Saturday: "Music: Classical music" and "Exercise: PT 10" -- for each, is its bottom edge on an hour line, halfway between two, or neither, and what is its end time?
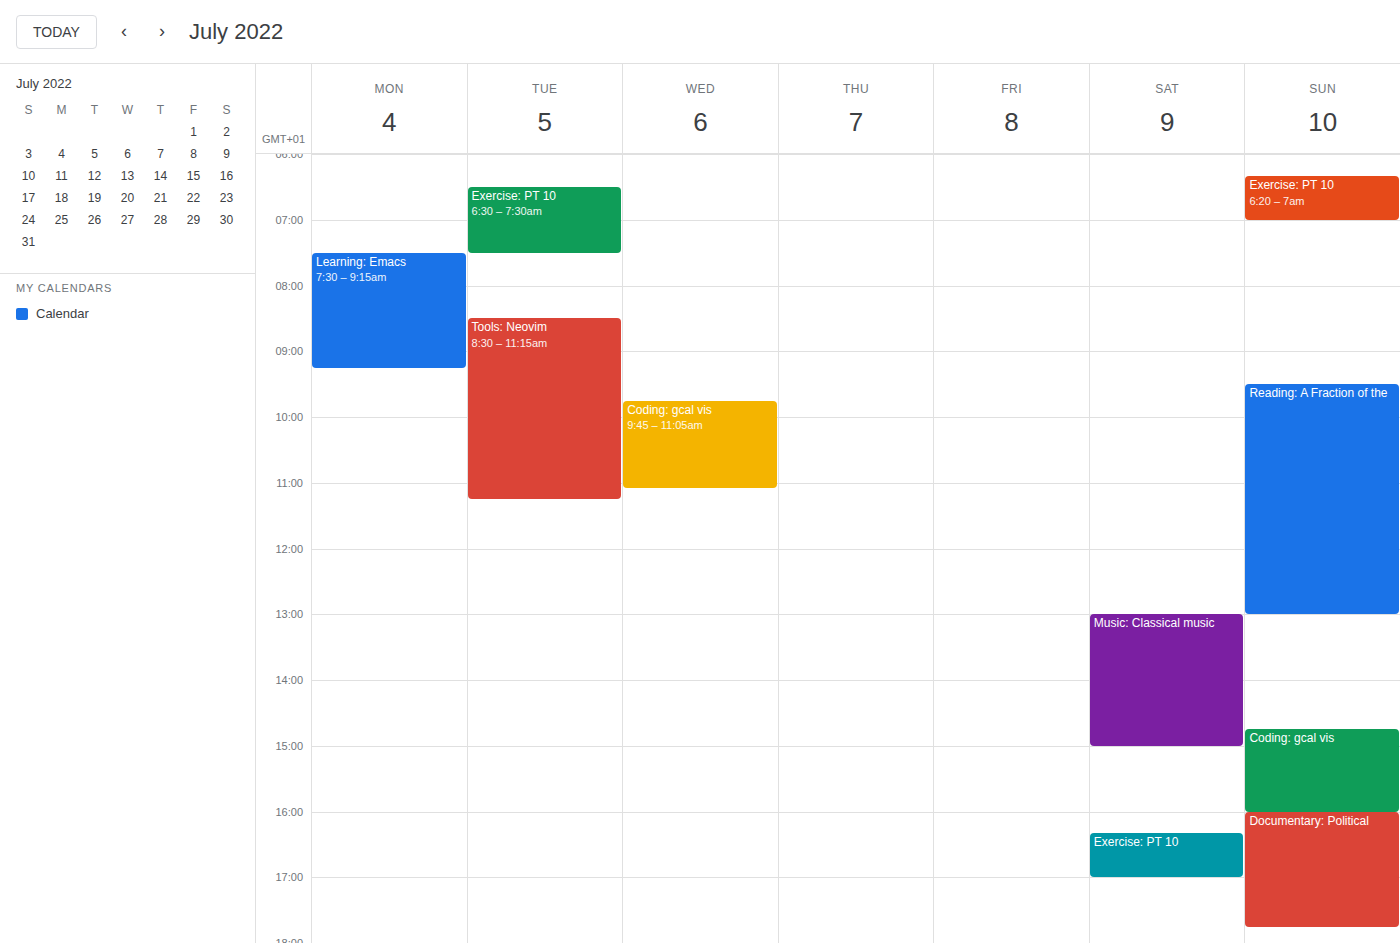
"Music: Classical music": 3:00 PM, exactly on the 3 PM line. "Exercise: PT 10": 5:00 PM, exactly on the 5 PM line.